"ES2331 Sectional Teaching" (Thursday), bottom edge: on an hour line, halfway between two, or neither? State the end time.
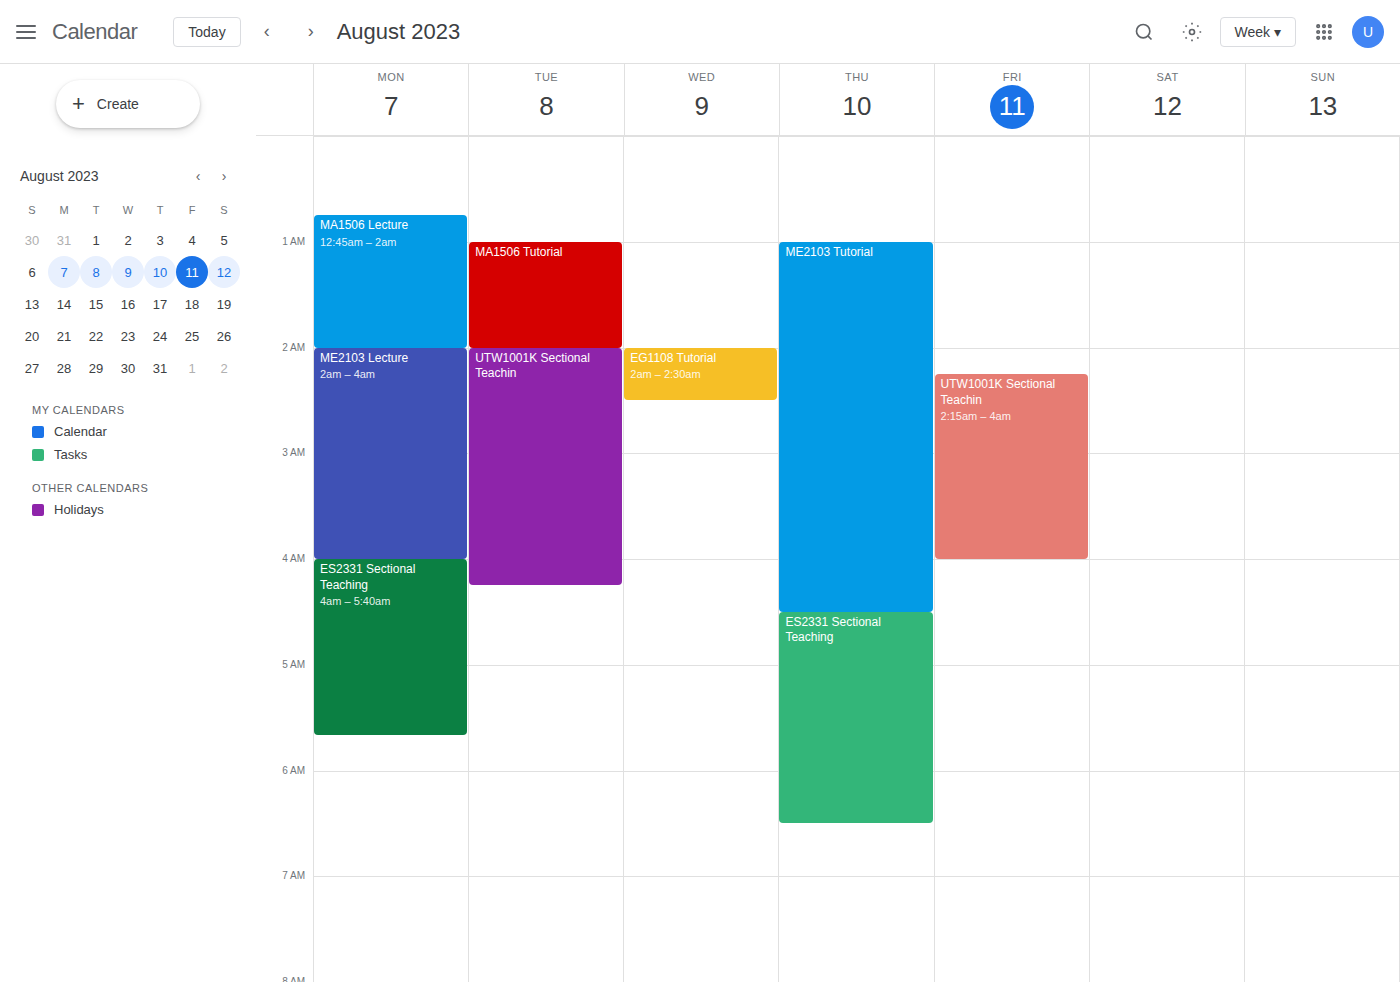
06:30 -- halfway between the 06:00 and 07:00 lines.